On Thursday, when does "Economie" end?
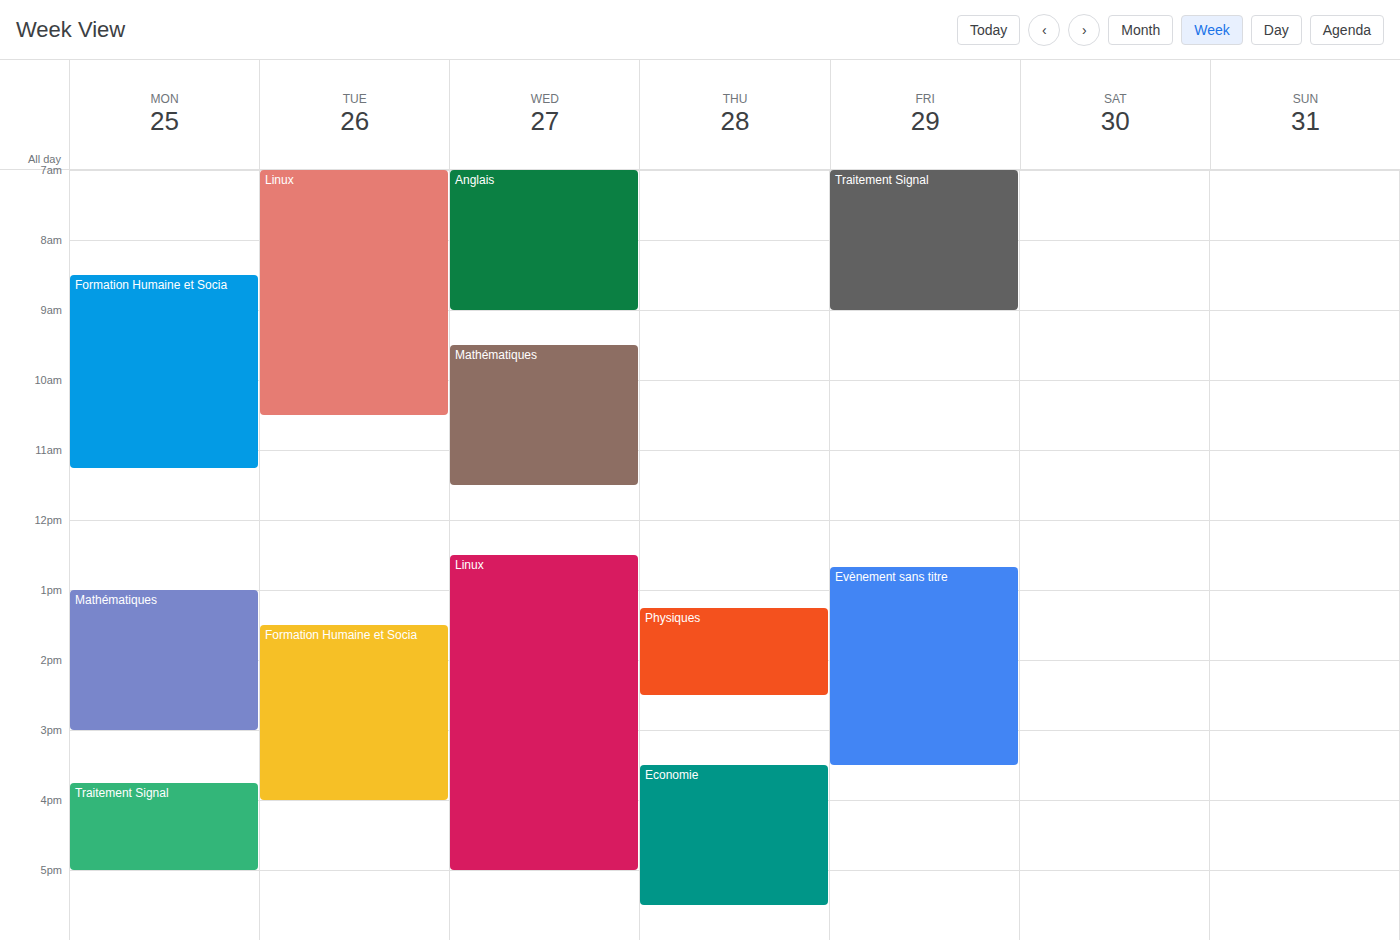
5:30 PM